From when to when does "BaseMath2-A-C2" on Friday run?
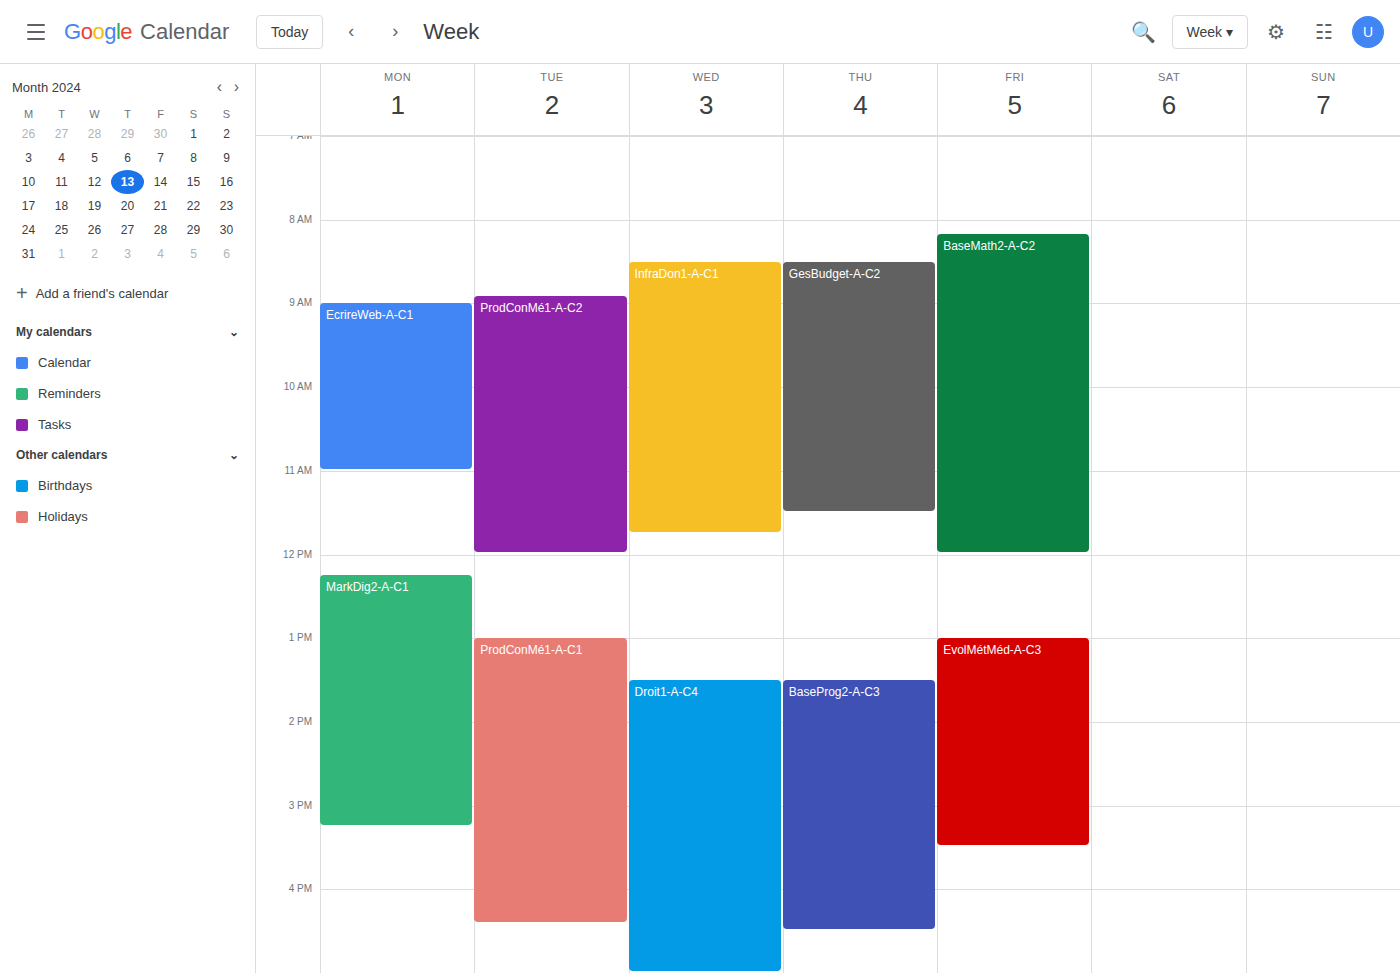
08:10 to 12:00